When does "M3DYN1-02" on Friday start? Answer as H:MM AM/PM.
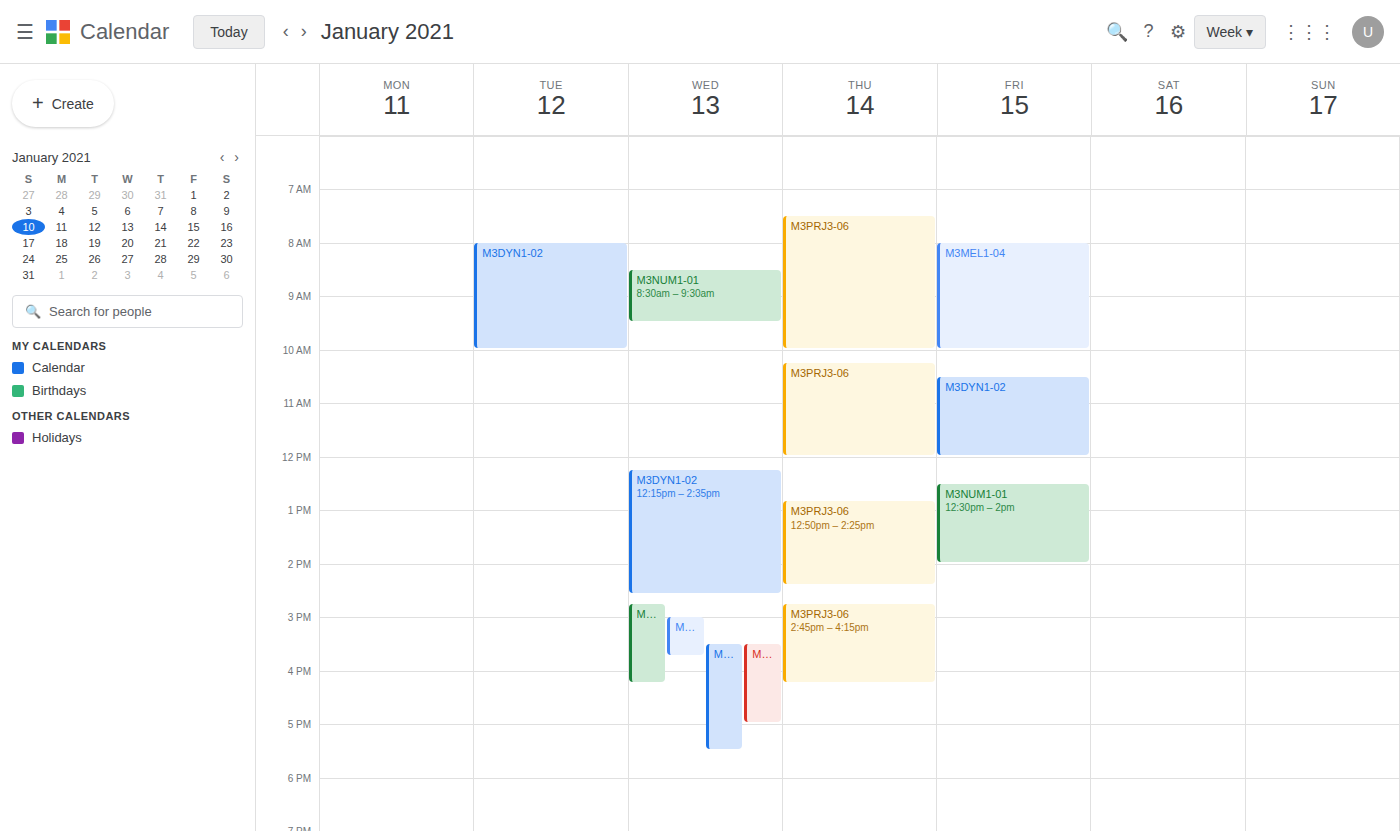
10:30 AM